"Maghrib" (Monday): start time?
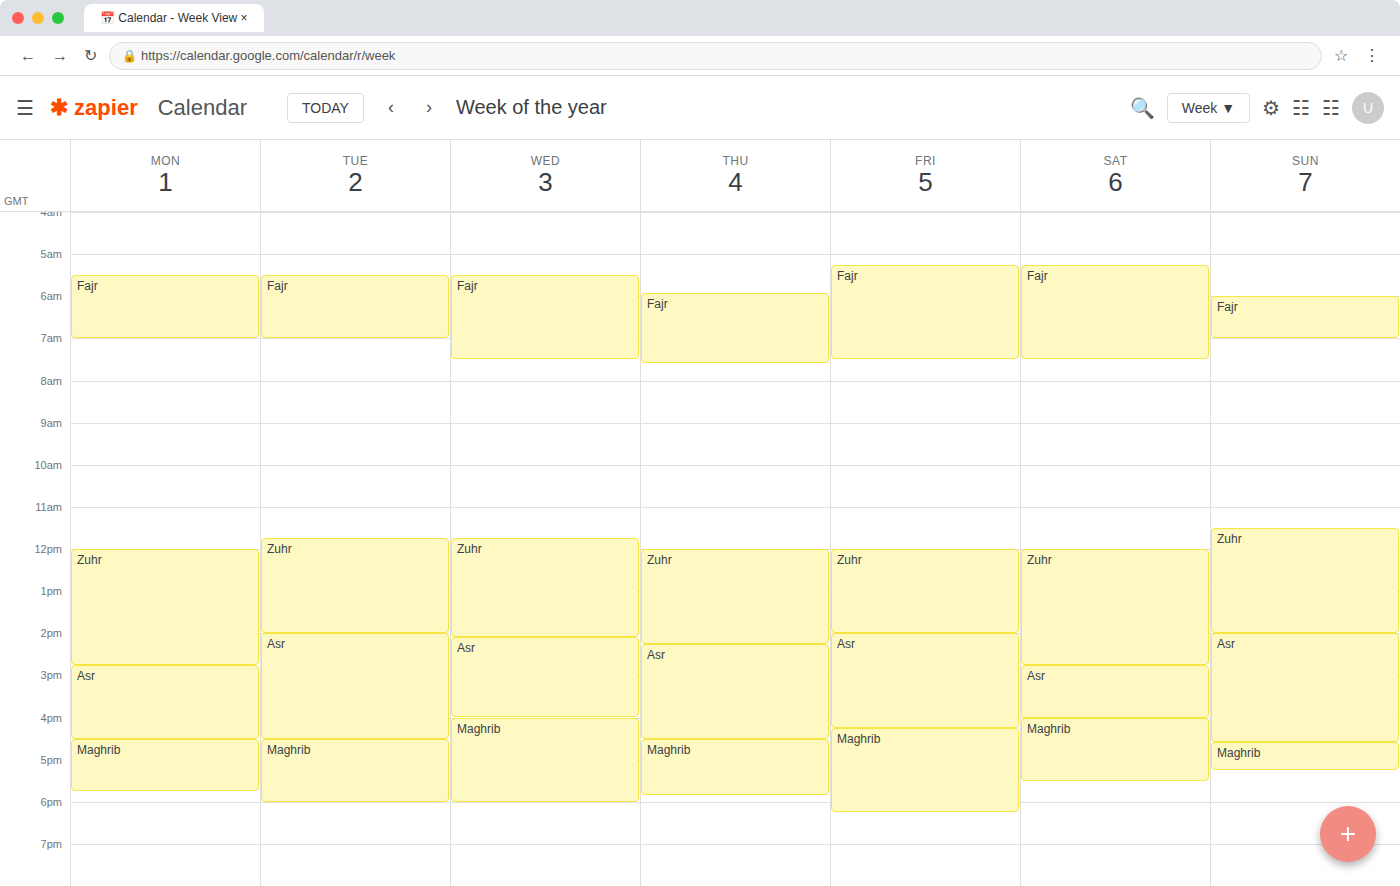
4:30 PM